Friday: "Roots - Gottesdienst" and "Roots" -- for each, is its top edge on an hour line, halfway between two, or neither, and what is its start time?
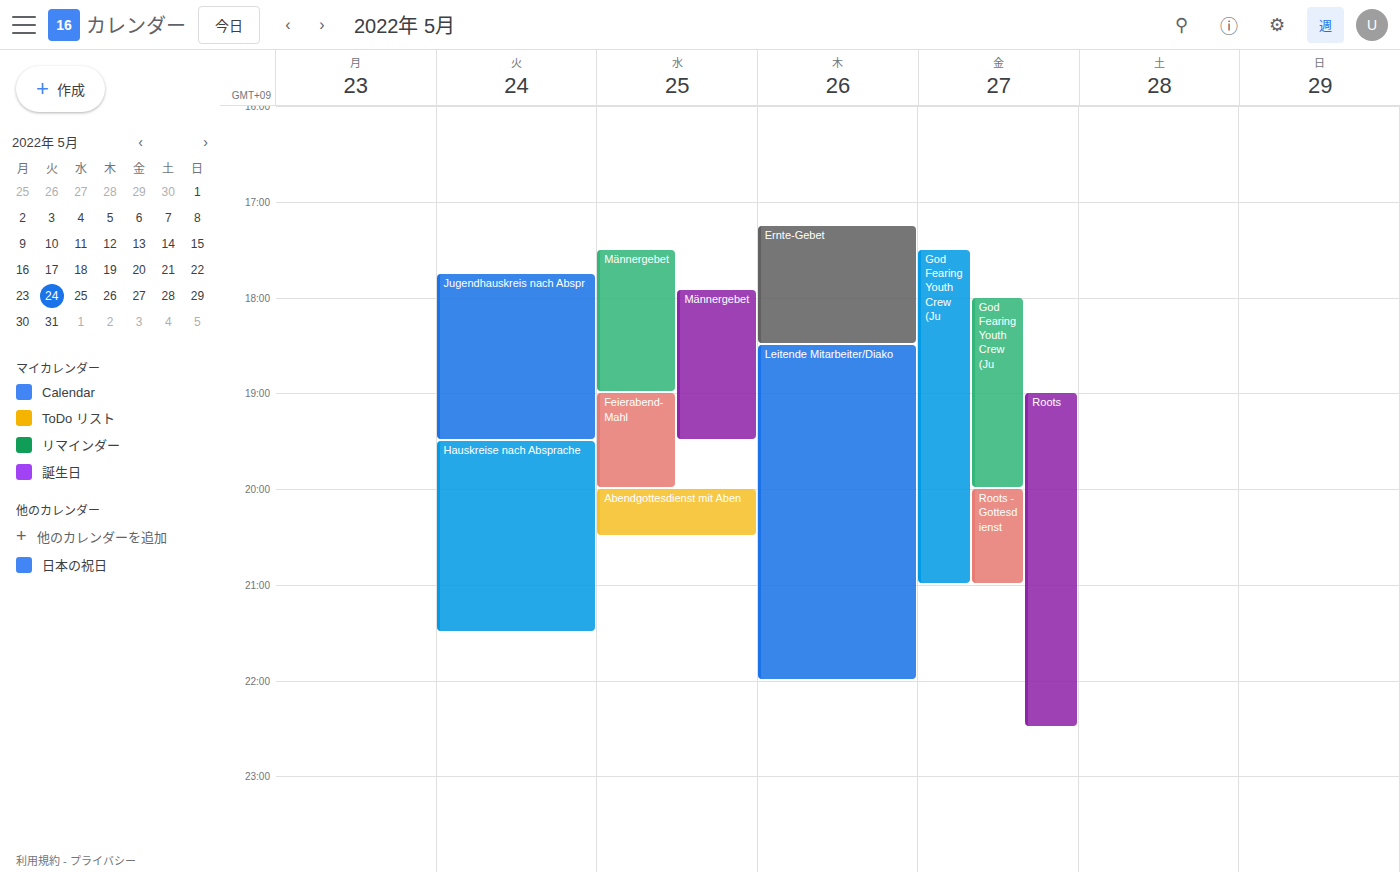
"Roots - Gottesdienst": 8:00 PM, exactly on the 8 PM line. "Roots": 7:00 PM, exactly on the 7 PM line.